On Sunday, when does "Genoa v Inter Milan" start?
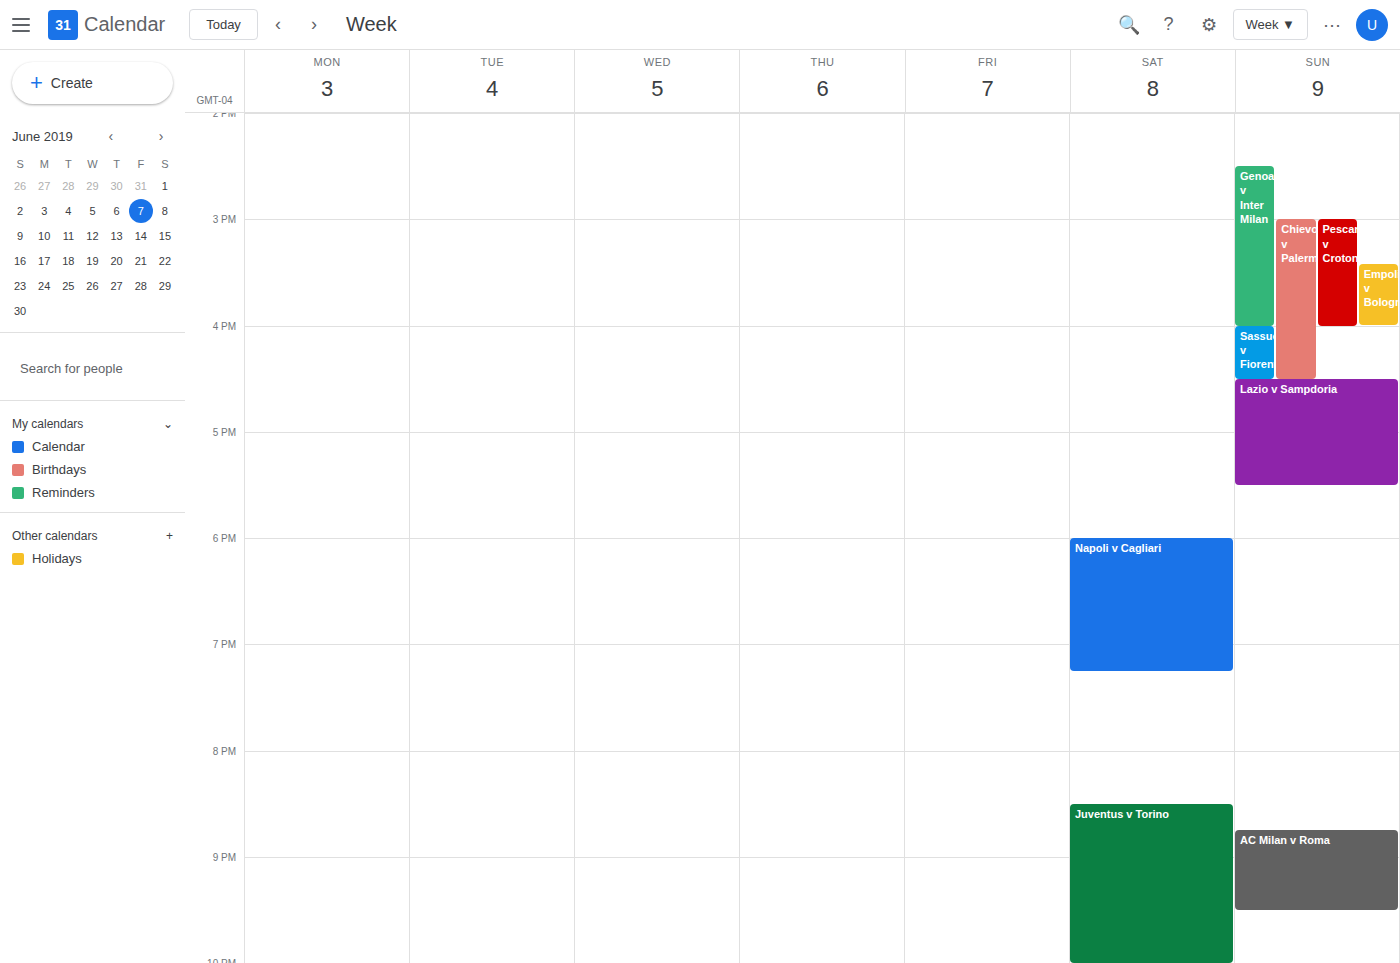
2:30 PM